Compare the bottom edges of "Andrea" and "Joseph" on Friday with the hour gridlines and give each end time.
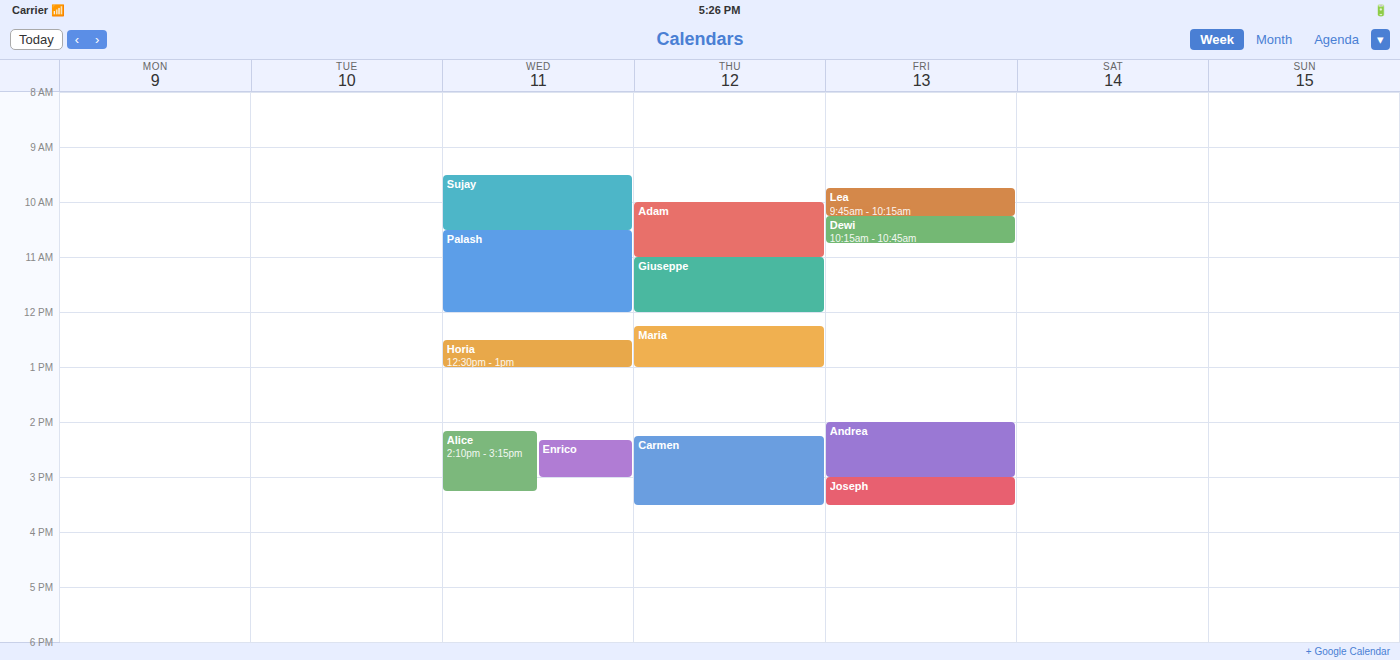
"Andrea": 3:00 PM, exactly on the 3 PM line. "Joseph": 3:30 PM, halfway between the 3 PM and 4 PM lines.